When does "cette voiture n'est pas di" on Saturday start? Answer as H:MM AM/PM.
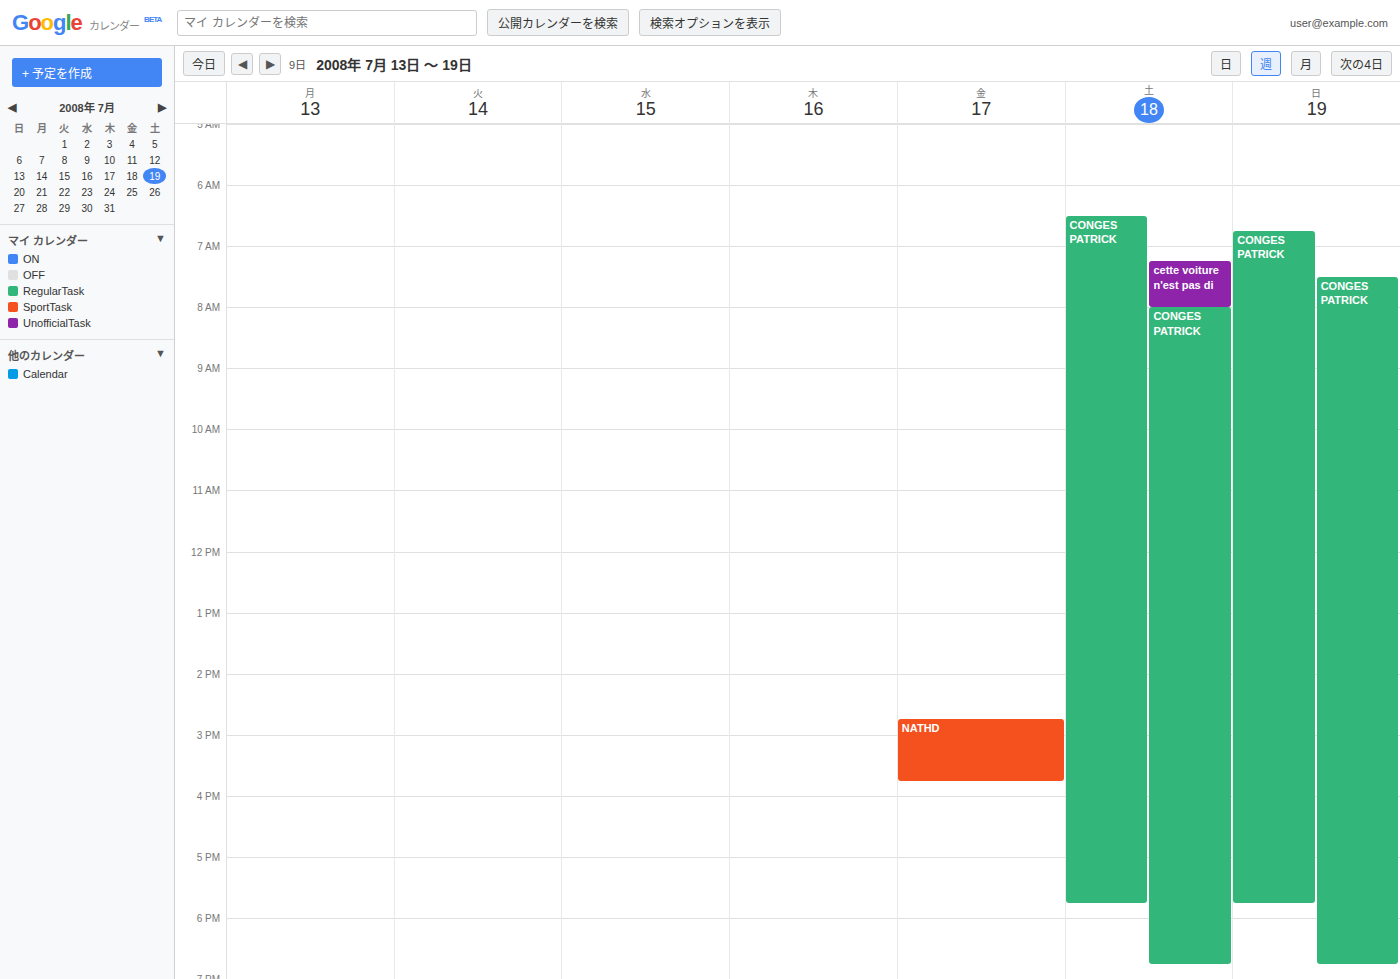
7:15 AM